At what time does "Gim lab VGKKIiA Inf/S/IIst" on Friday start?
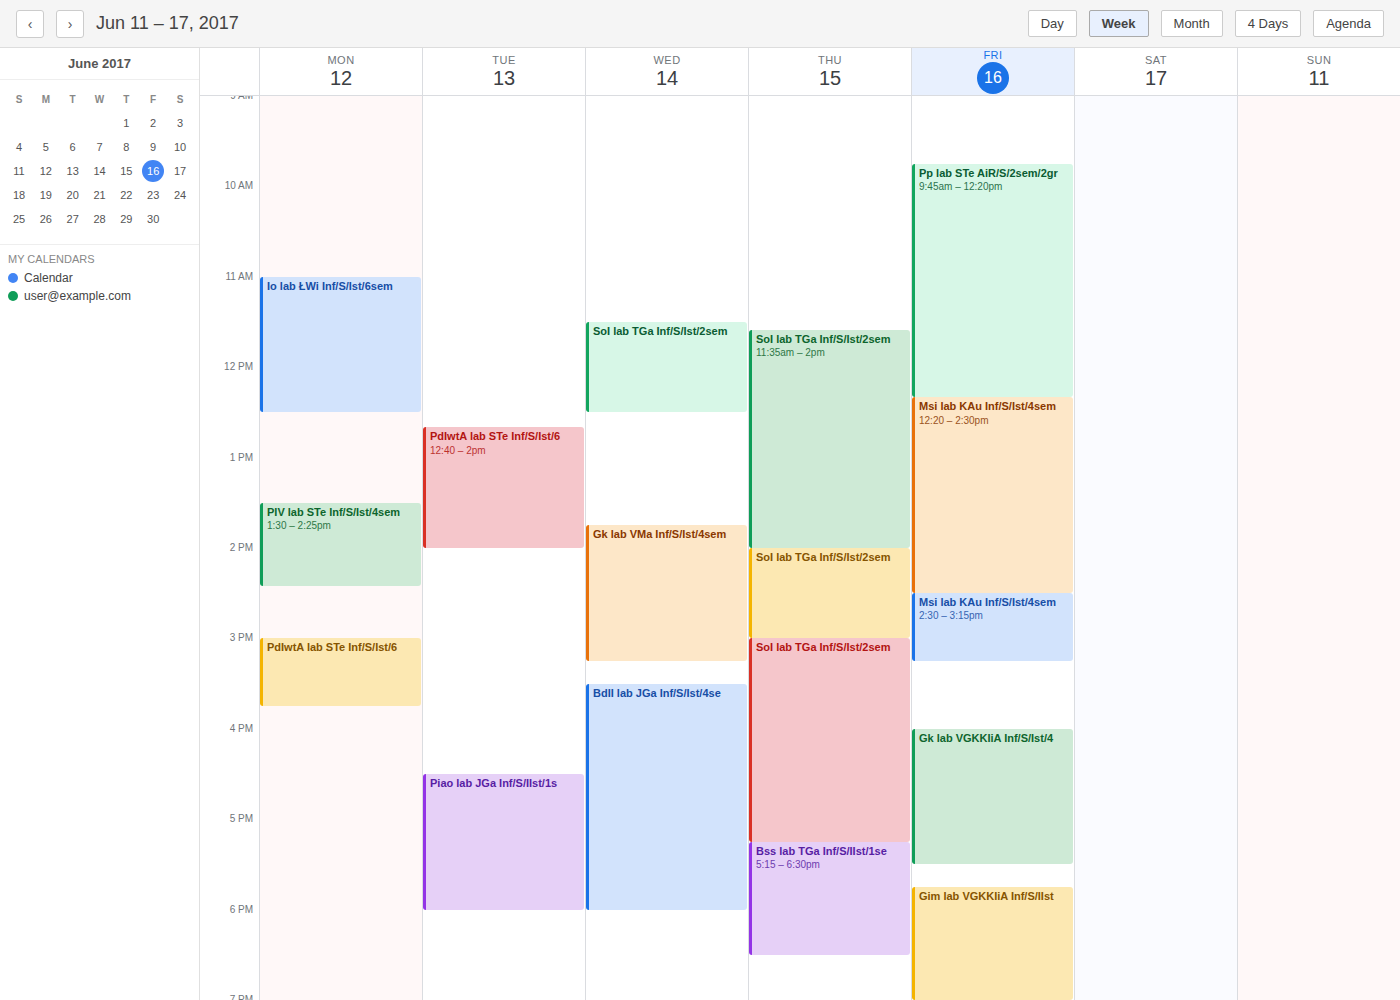
5:45 PM